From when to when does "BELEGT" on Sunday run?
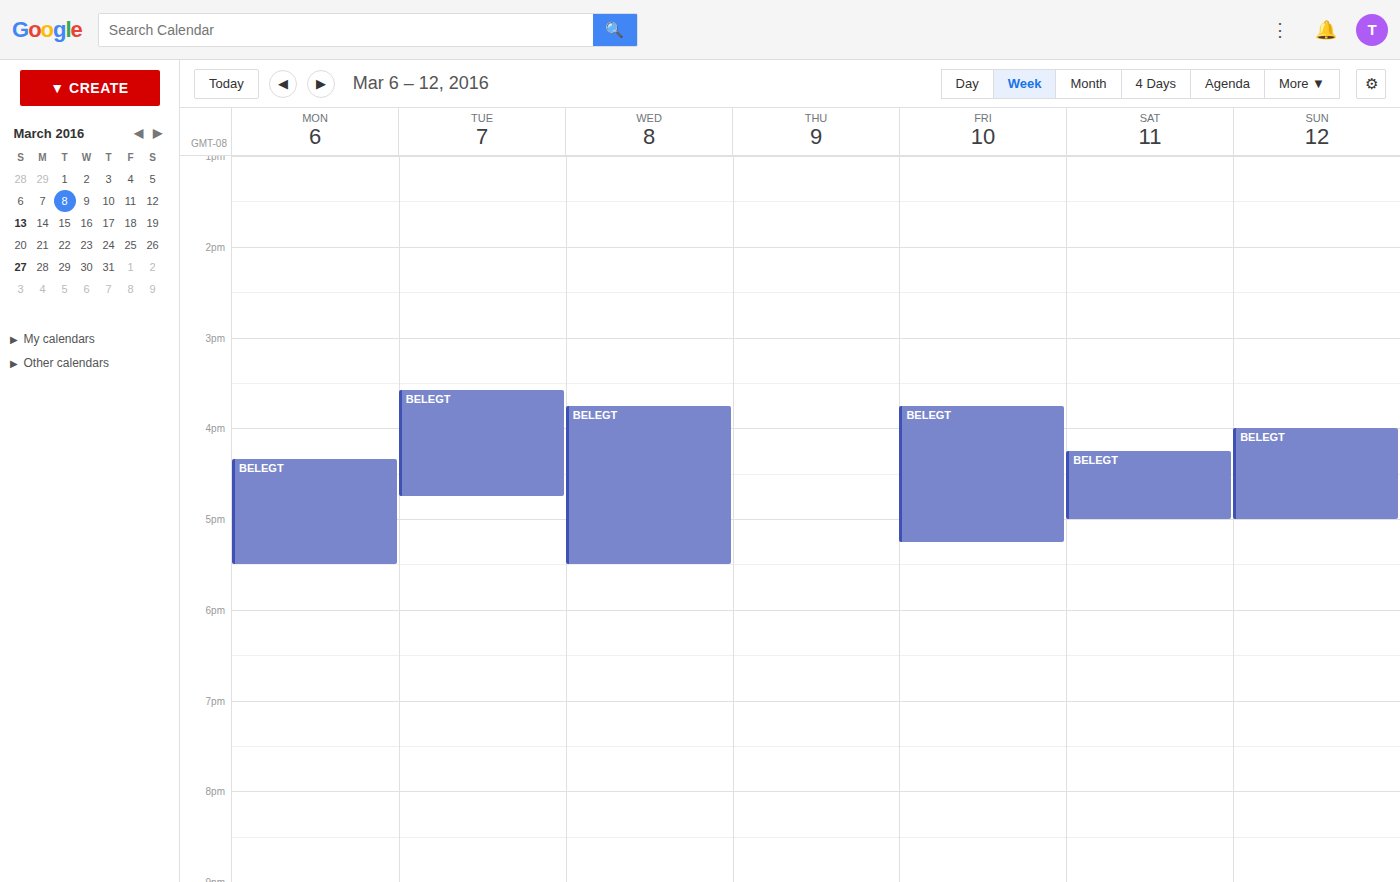
4:00 PM to 5:00 PM